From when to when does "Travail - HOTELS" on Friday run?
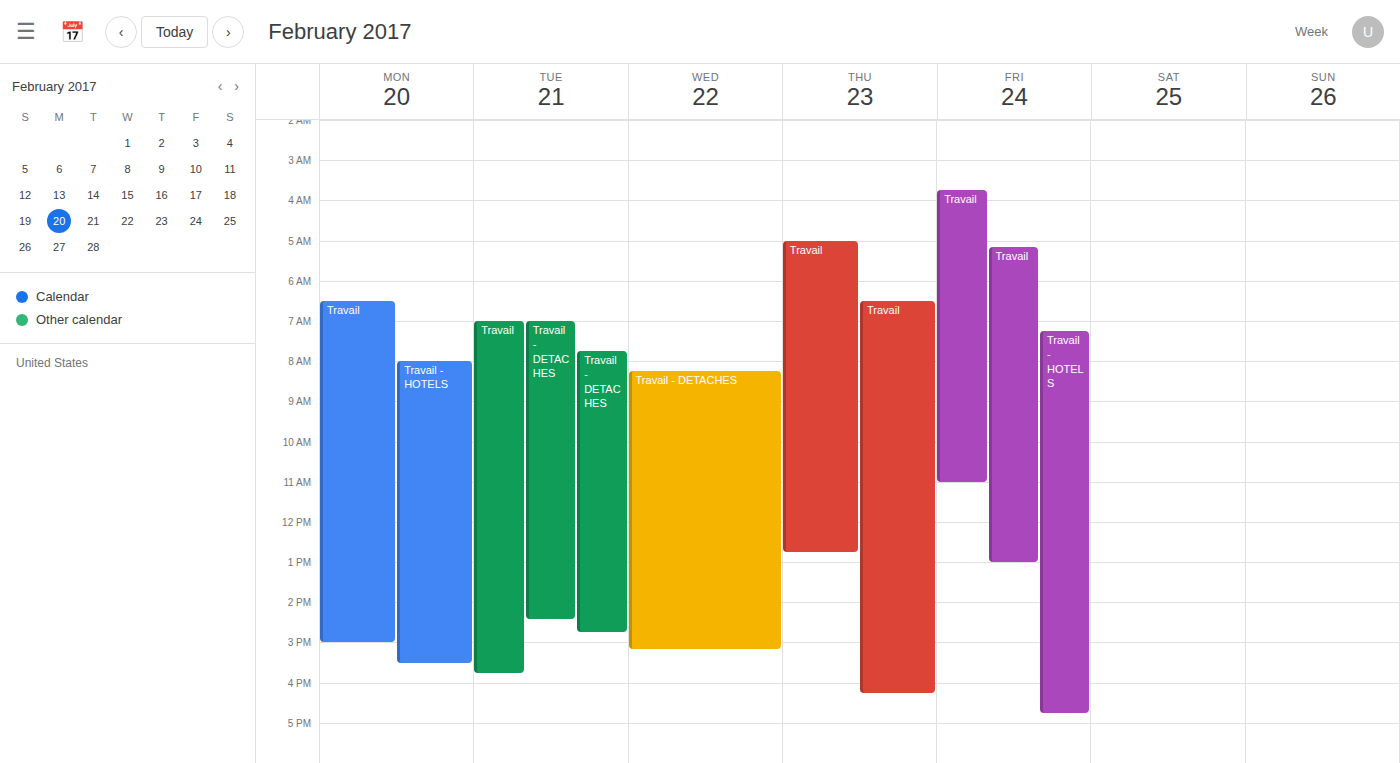
07:15 to 16:45